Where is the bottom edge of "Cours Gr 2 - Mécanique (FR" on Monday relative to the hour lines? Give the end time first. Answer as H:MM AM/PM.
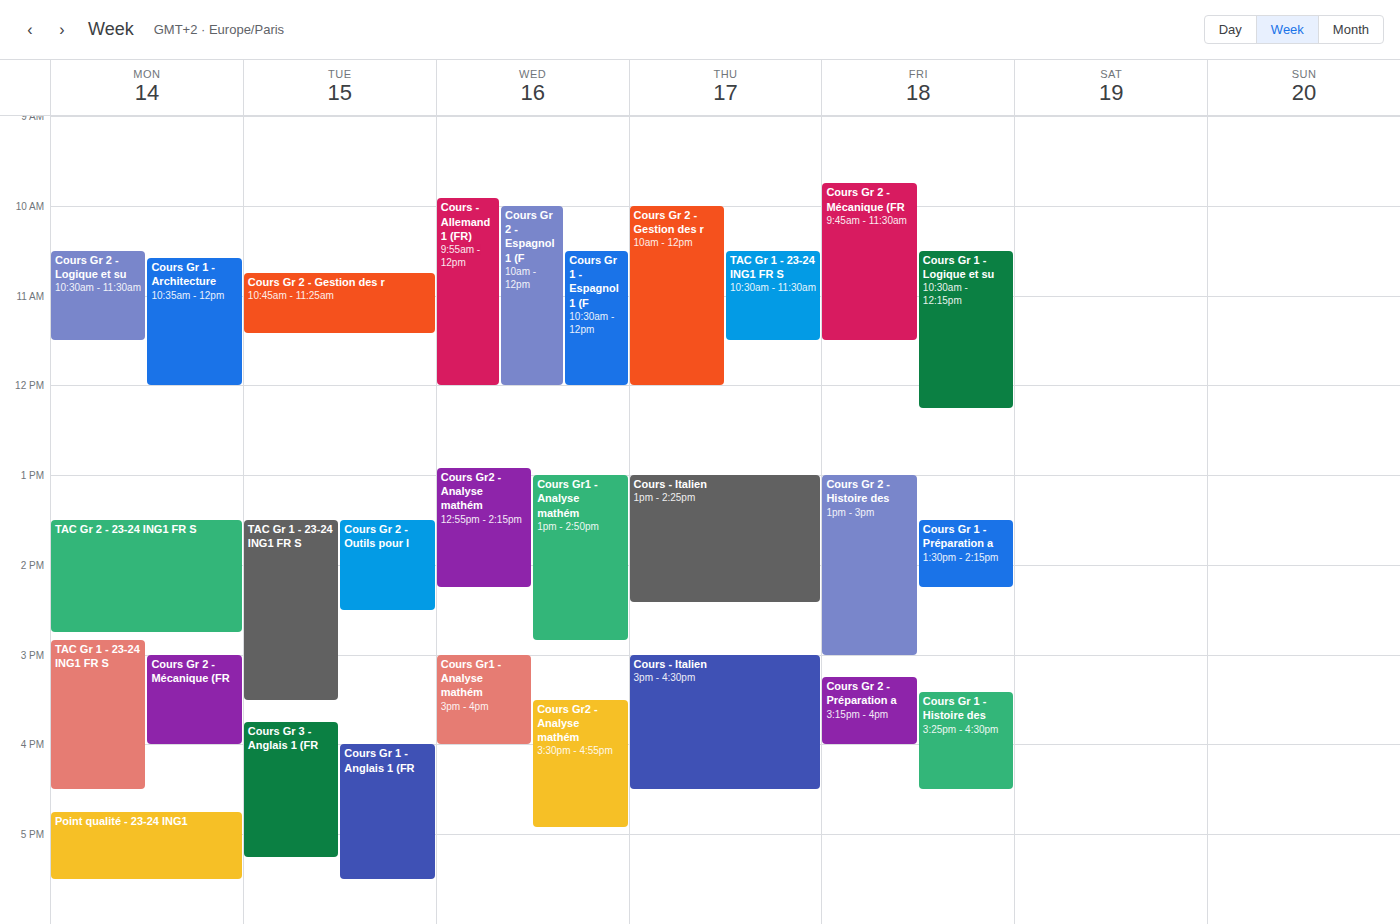
4:00 PM -- exactly on the 4 PM line.